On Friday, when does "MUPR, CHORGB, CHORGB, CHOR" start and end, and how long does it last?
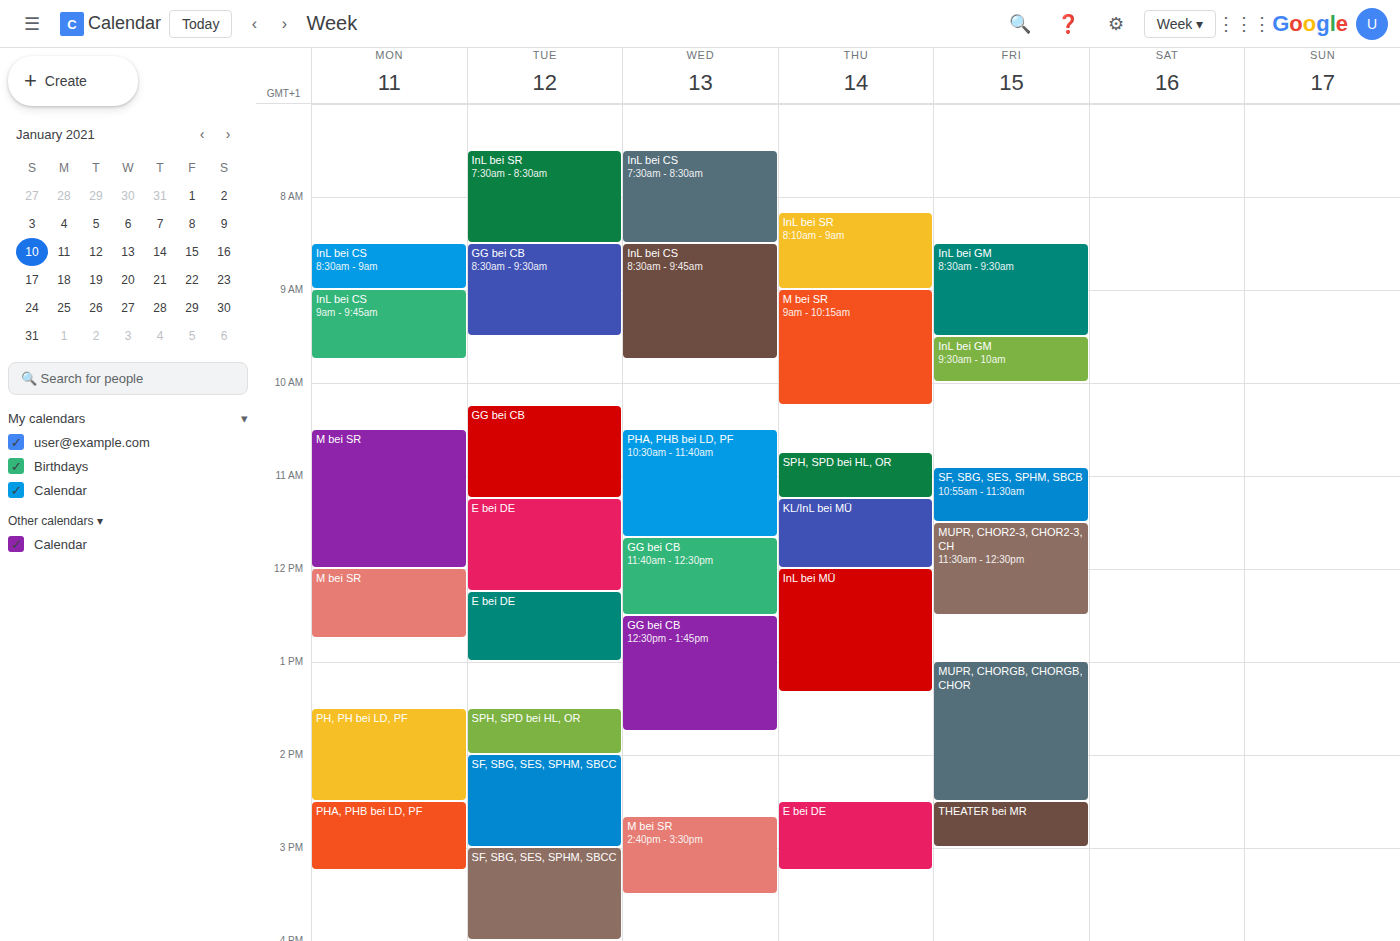
1:00 PM to 2:30 PM, 1 hour 30 minutes